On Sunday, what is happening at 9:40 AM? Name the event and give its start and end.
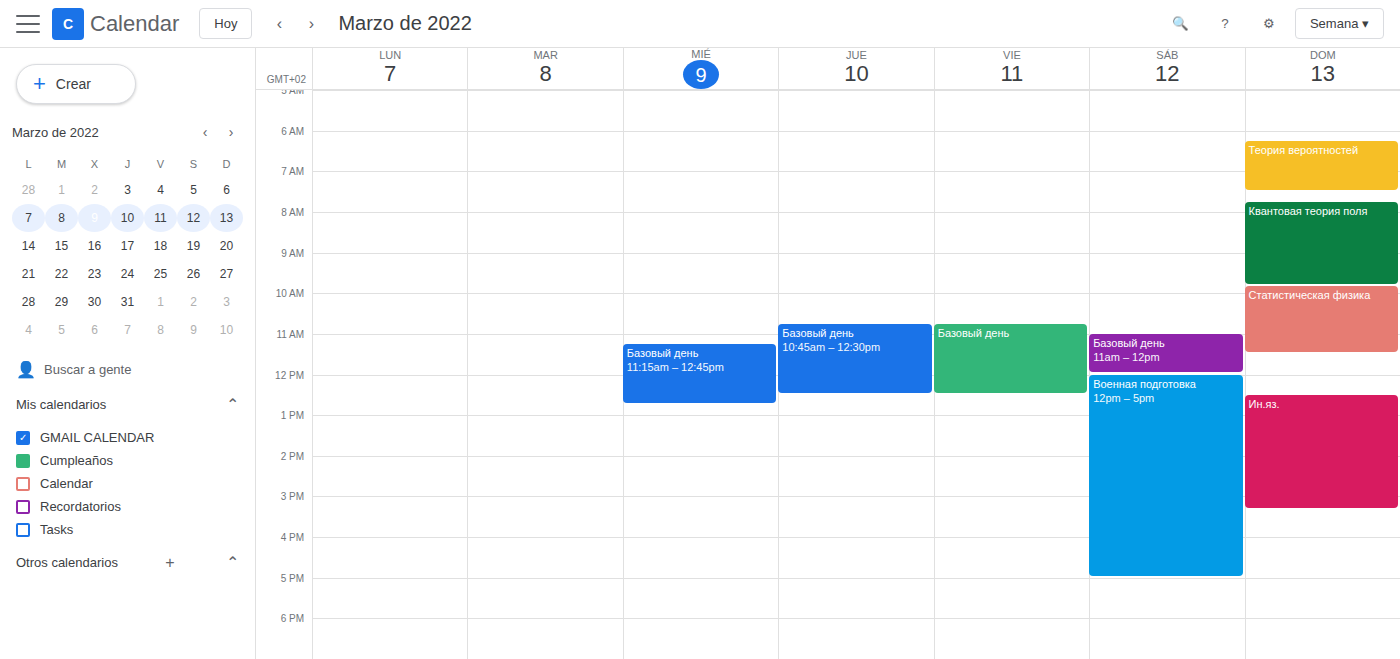
"Квантовая теория поля", 7:45 AM to 9:50 AM